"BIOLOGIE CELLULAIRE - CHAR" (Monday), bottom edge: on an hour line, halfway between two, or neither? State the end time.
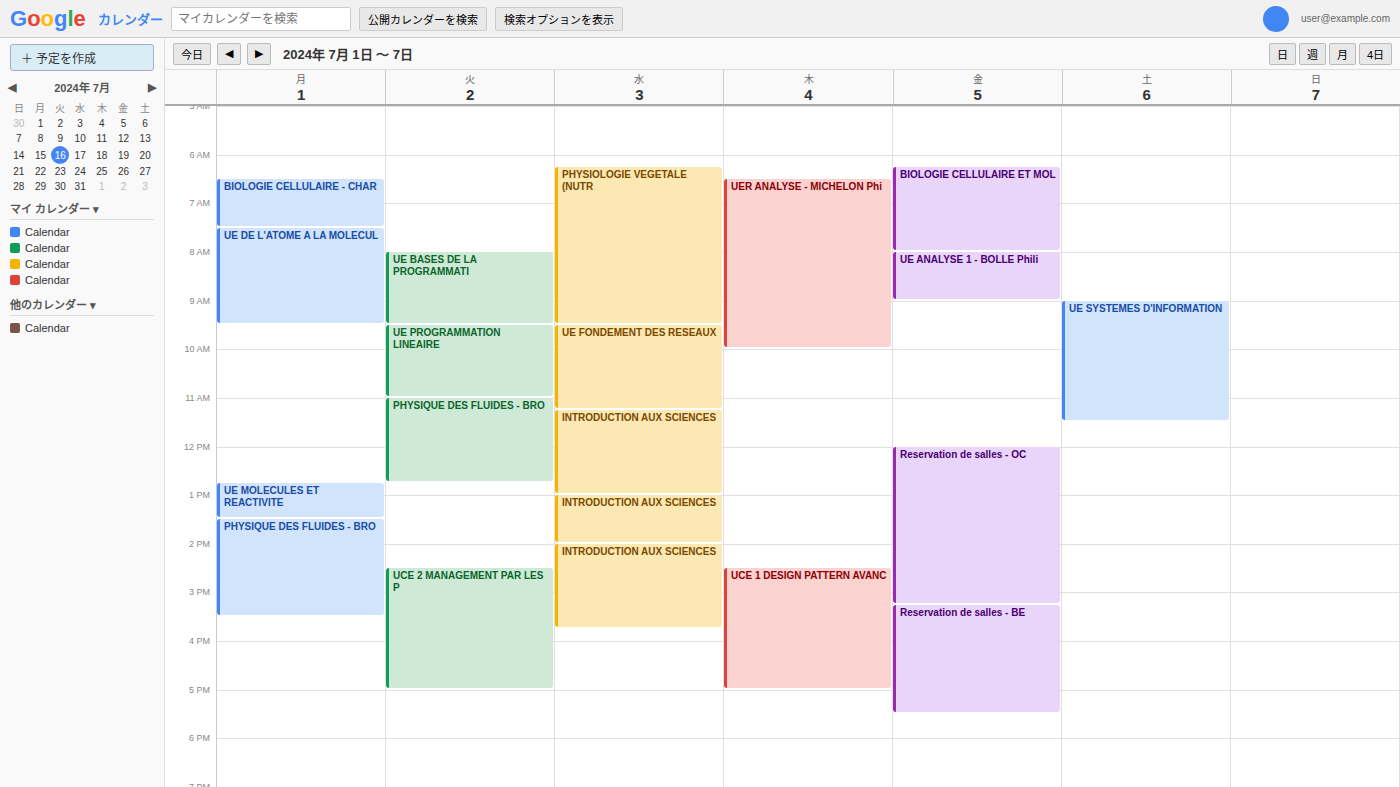
7:30 AM -- halfway between the 7 AM and 8 AM lines.